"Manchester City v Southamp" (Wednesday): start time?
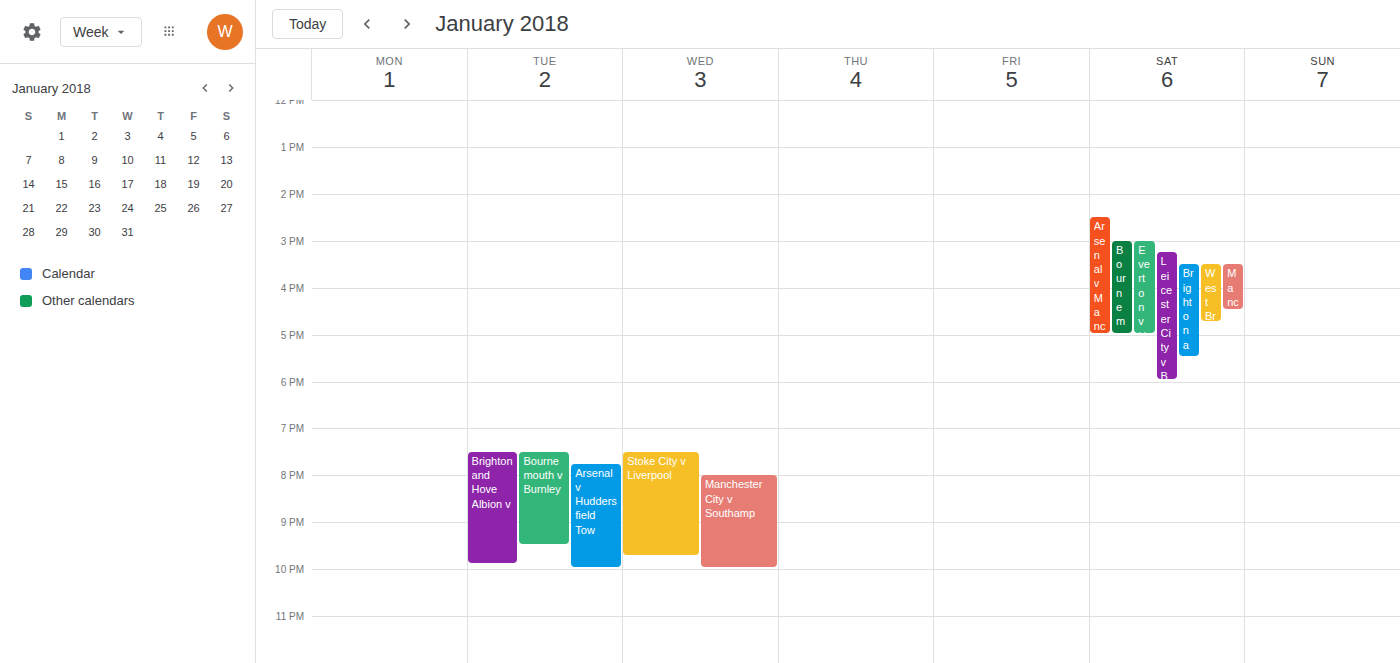
20:00